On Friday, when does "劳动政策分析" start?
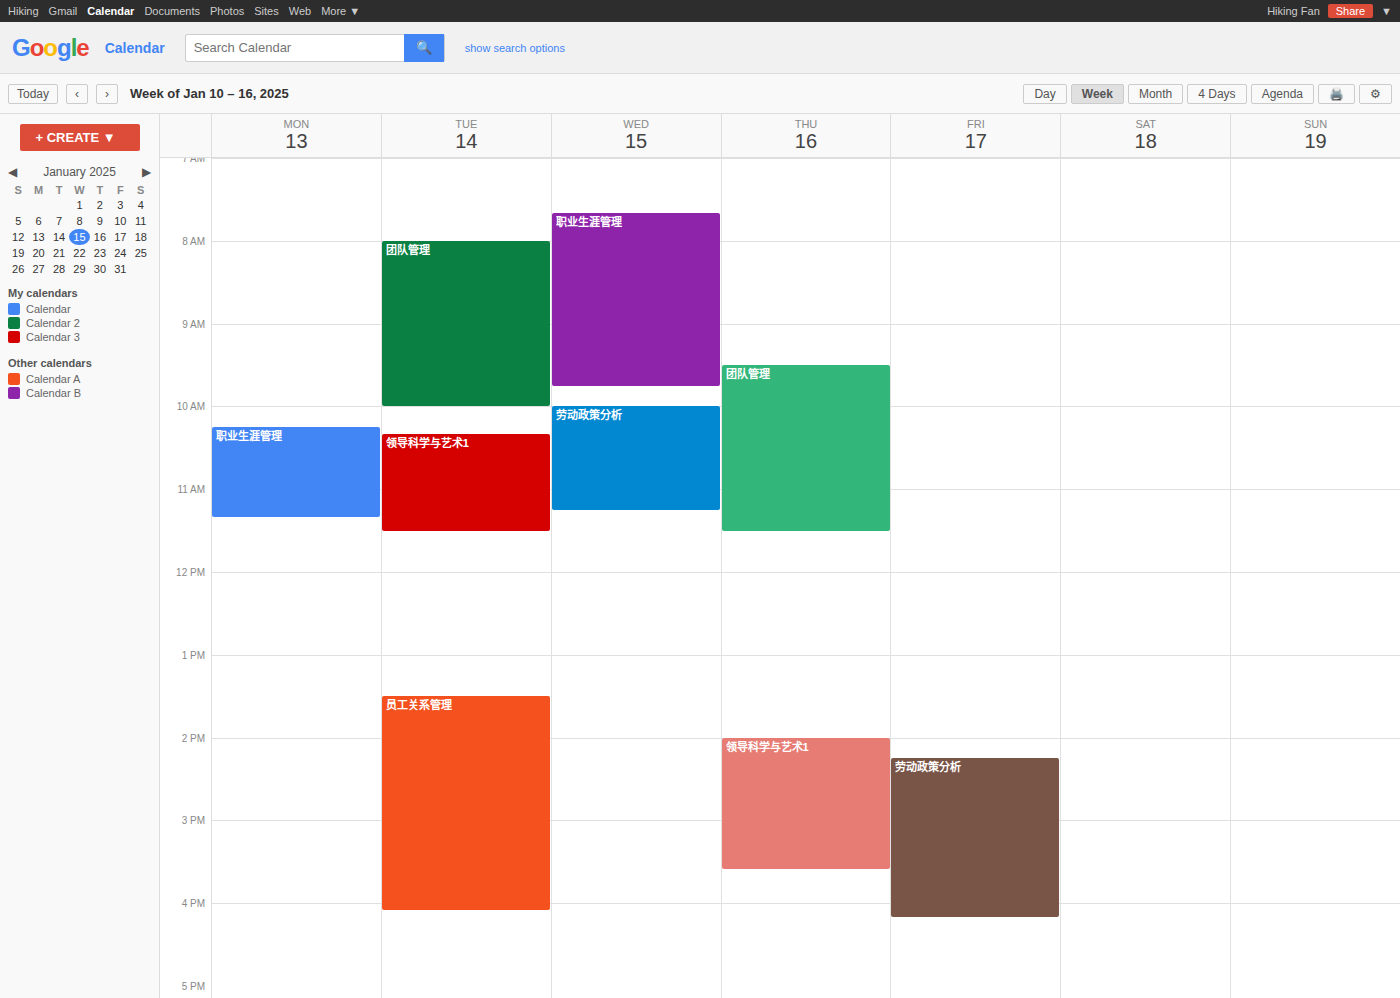
2:15 PM